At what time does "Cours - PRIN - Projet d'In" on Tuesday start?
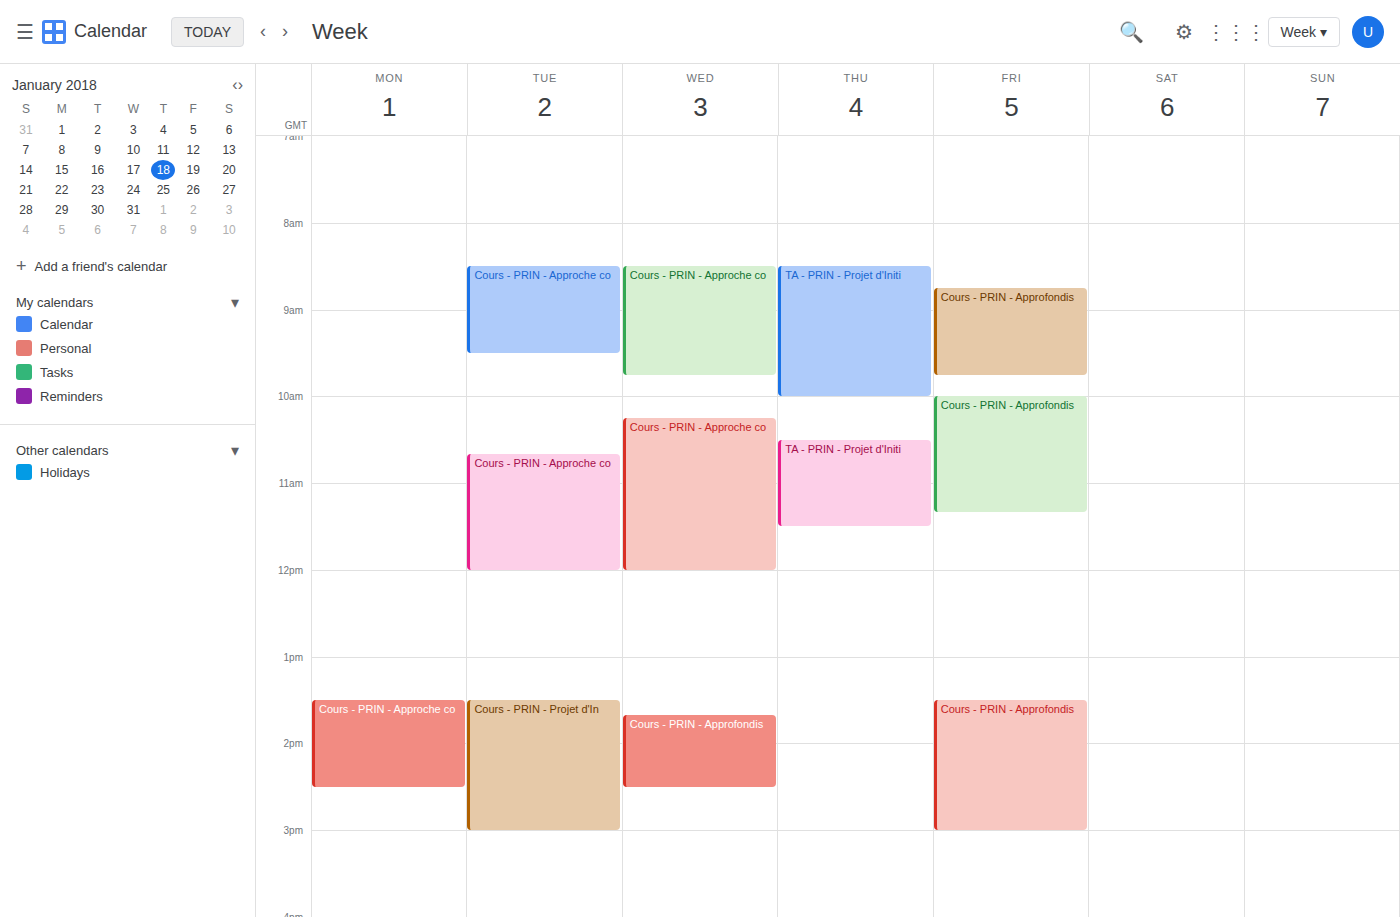
1:30 PM